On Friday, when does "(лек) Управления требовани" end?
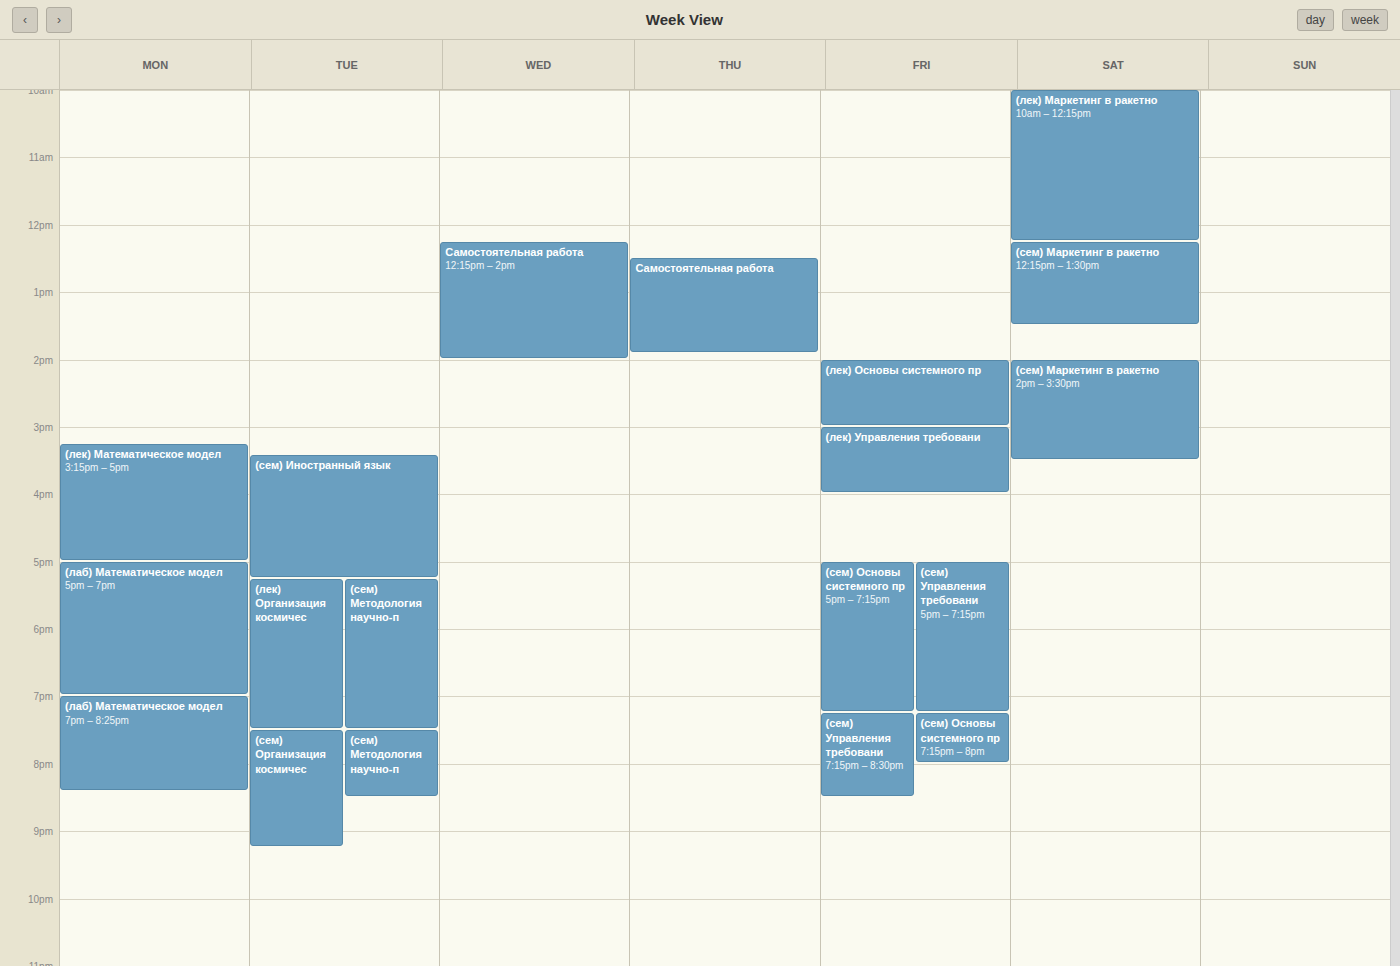
4:00 PM